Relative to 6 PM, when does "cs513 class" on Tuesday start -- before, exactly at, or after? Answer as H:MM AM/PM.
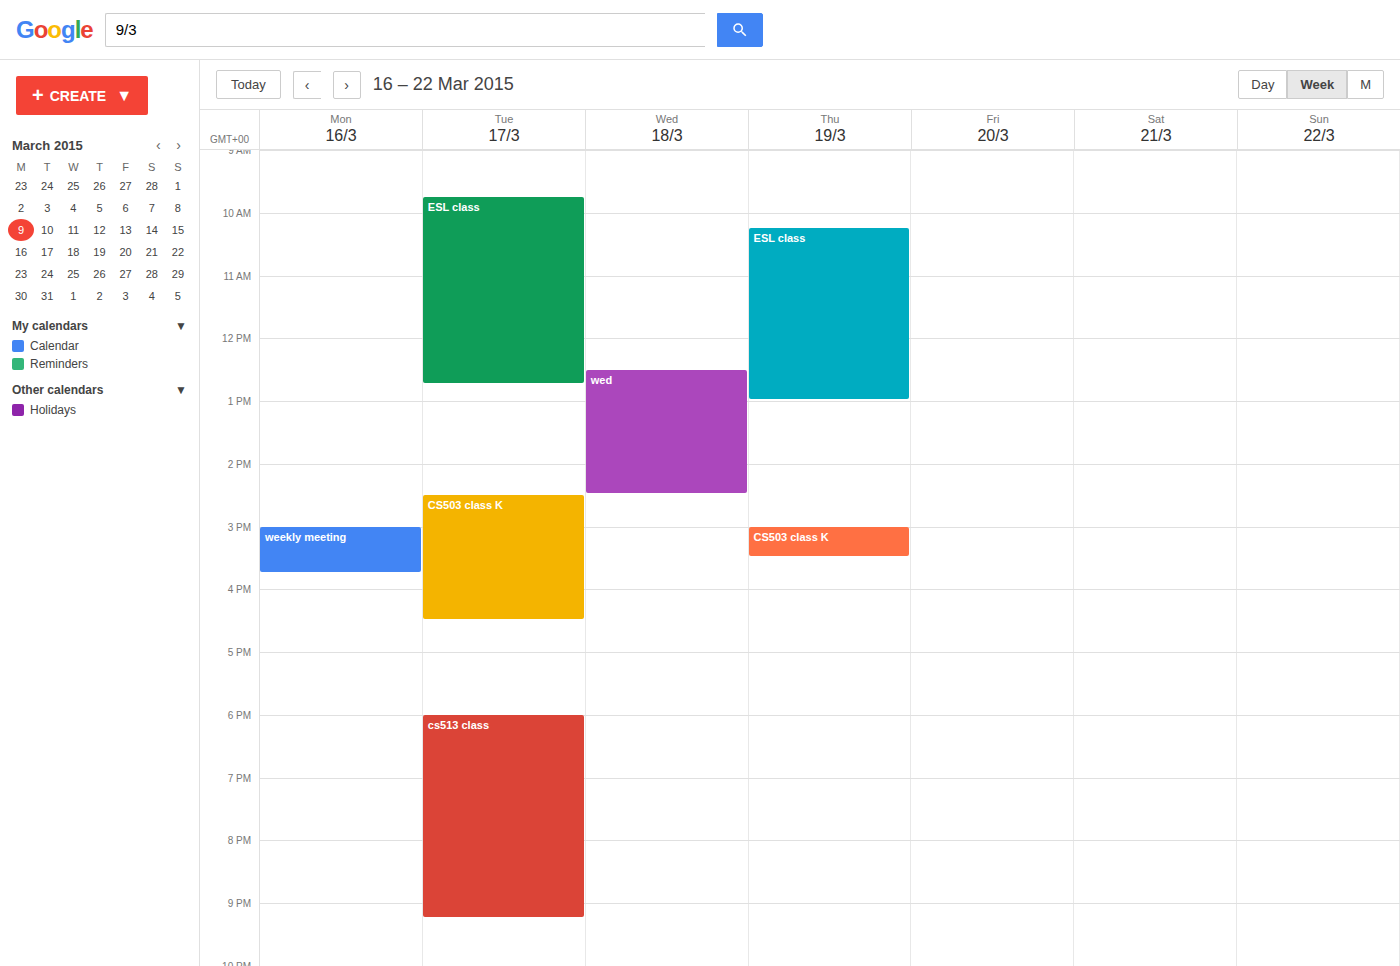
6:00 PM -- exactly at 6 PM, on the 6 PM line.